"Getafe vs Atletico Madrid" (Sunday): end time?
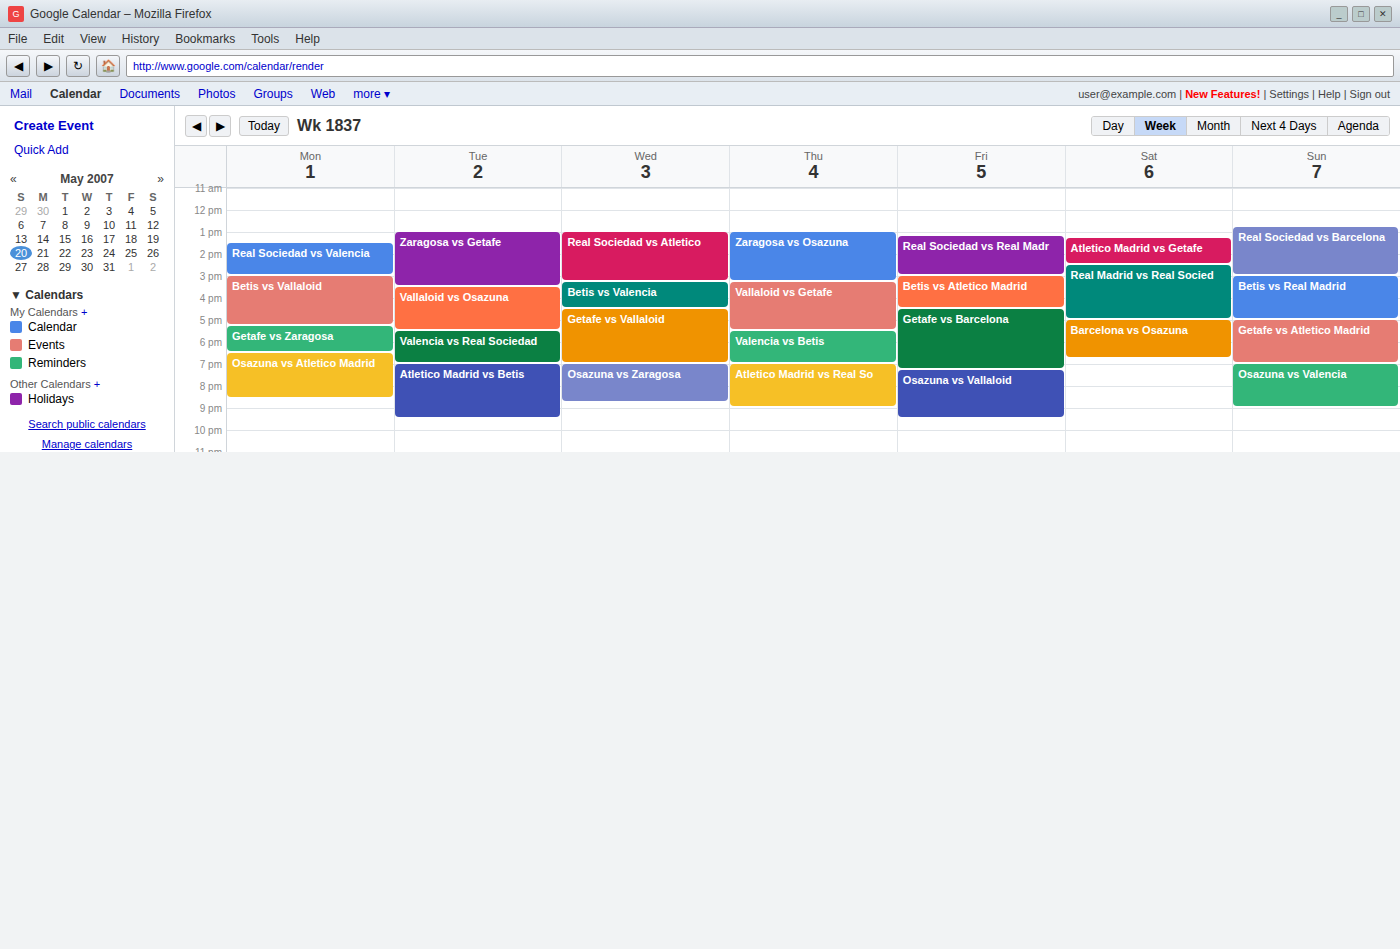
19:00